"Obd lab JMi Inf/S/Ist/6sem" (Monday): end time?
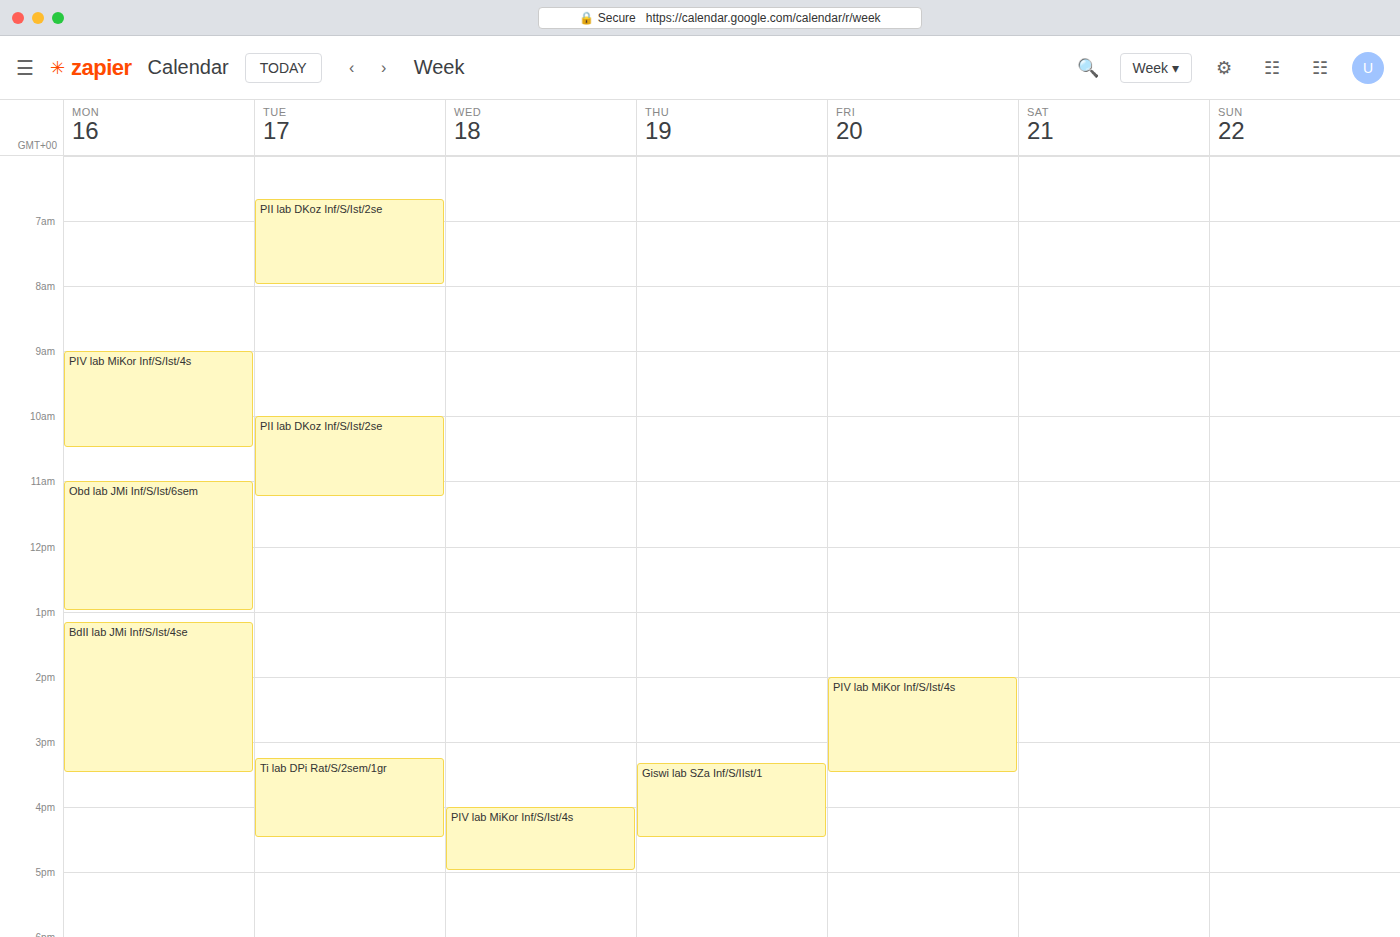
13:00